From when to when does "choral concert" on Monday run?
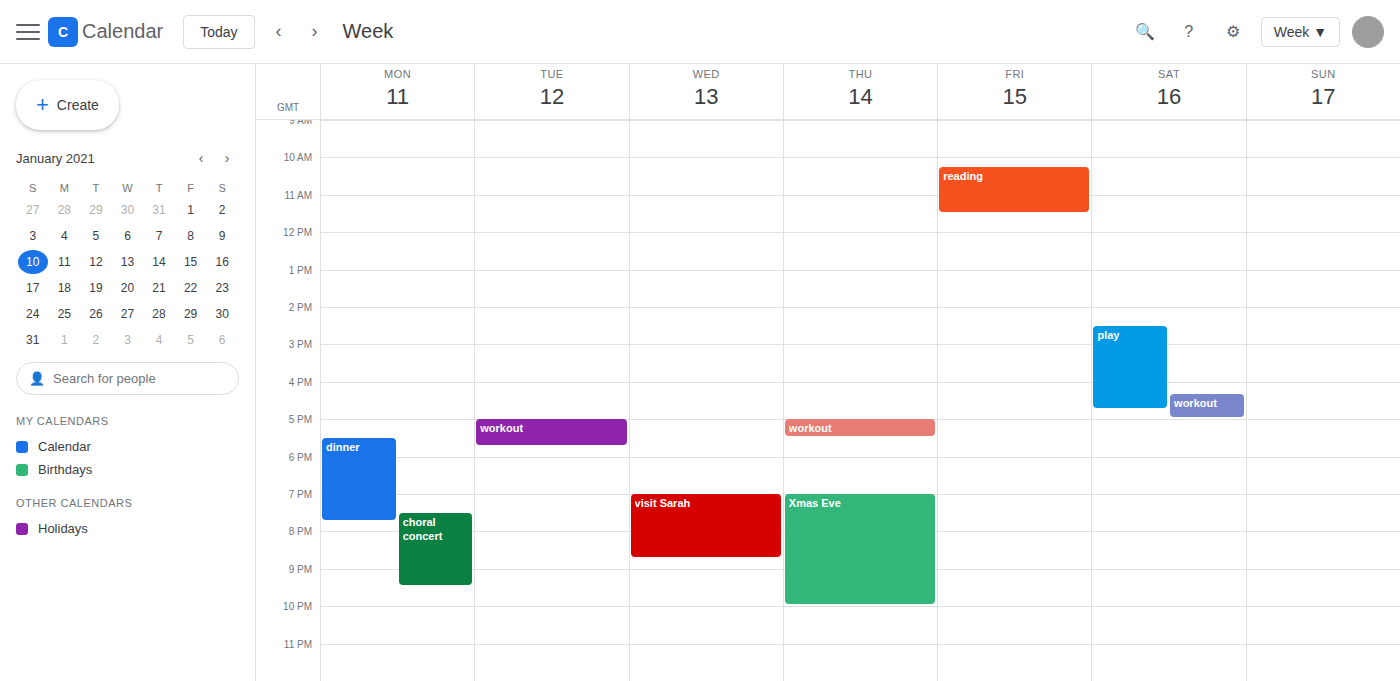
7:30 PM to 9:30 PM